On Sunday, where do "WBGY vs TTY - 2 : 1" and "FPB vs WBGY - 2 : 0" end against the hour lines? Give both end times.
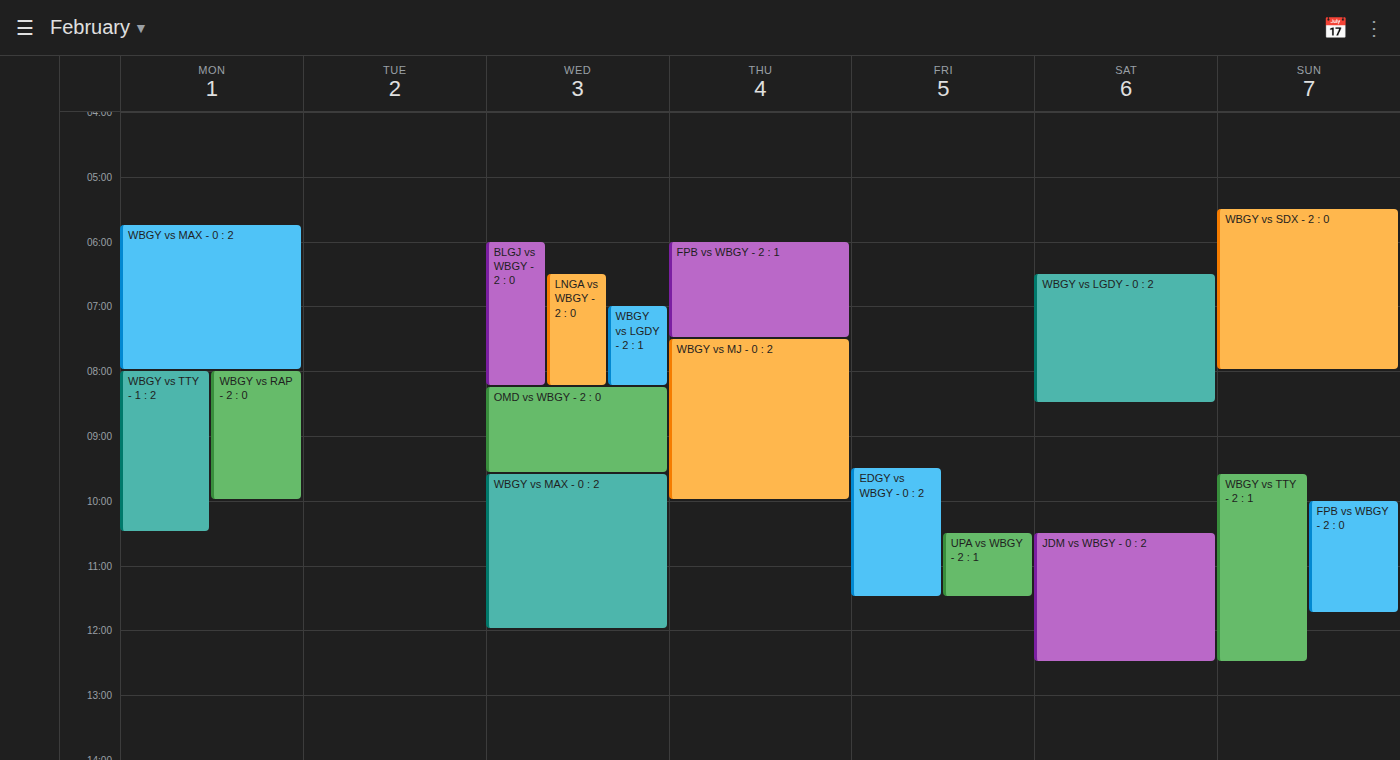
"WBGY vs TTY - 2 : 1": 12:30 PM, halfway between the 12 PM and 1 PM lines. "FPB vs WBGY - 2 : 0": 11:45 AM, neither: three quarters of the way from the 11 AM line to the 12 PM line.